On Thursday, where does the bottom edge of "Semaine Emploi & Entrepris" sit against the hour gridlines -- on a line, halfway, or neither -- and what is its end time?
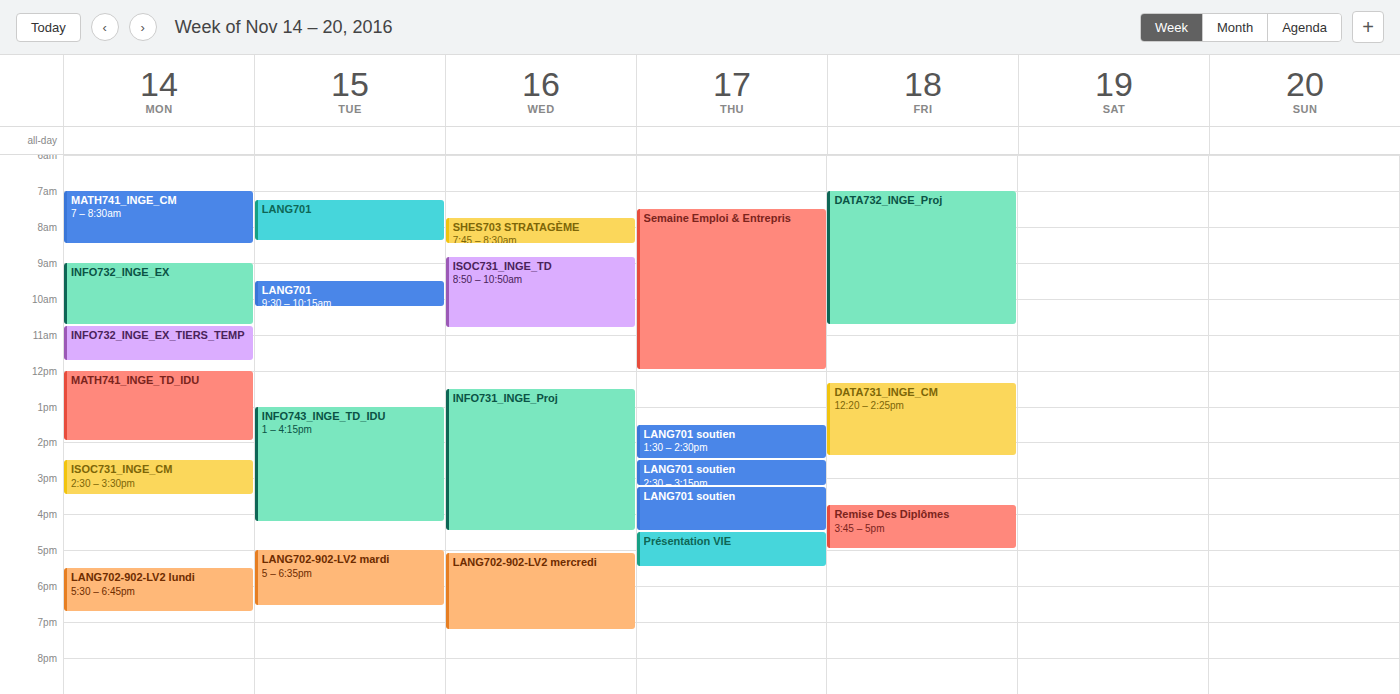
12:00 -- exactly on the 12:00 line.